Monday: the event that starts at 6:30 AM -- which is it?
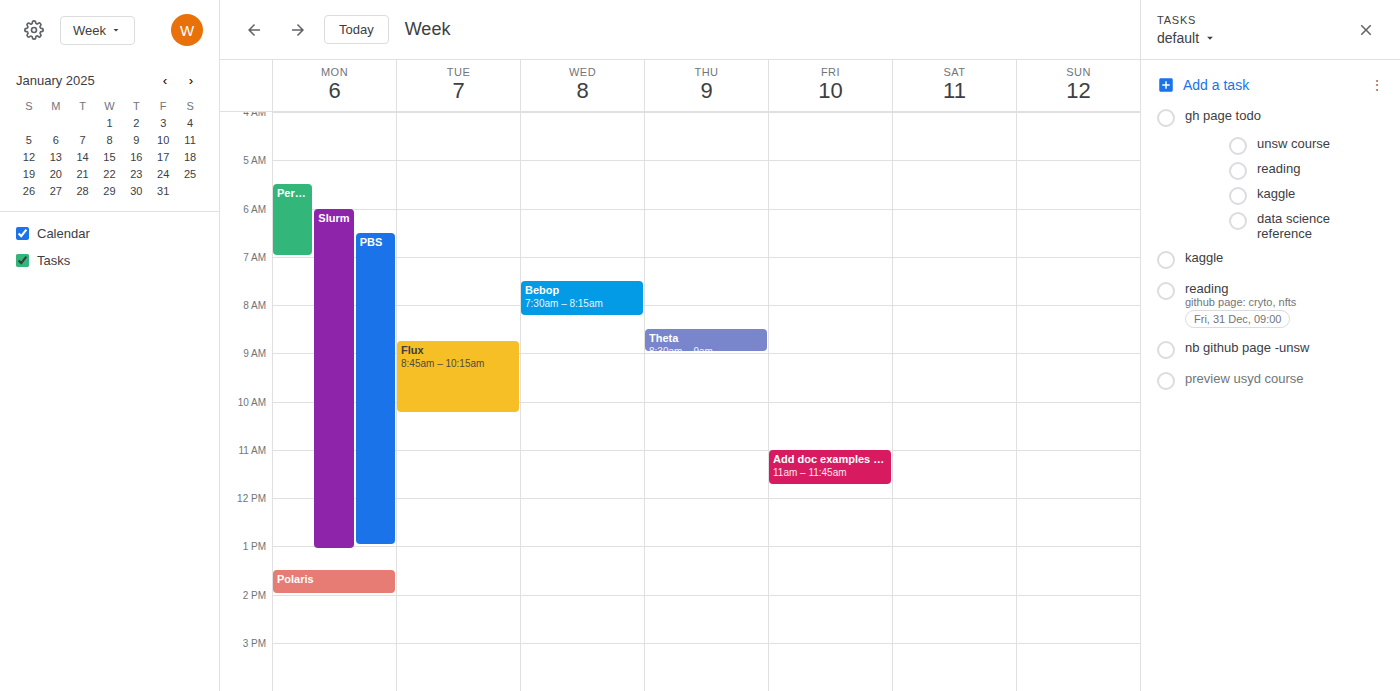
"PBS"